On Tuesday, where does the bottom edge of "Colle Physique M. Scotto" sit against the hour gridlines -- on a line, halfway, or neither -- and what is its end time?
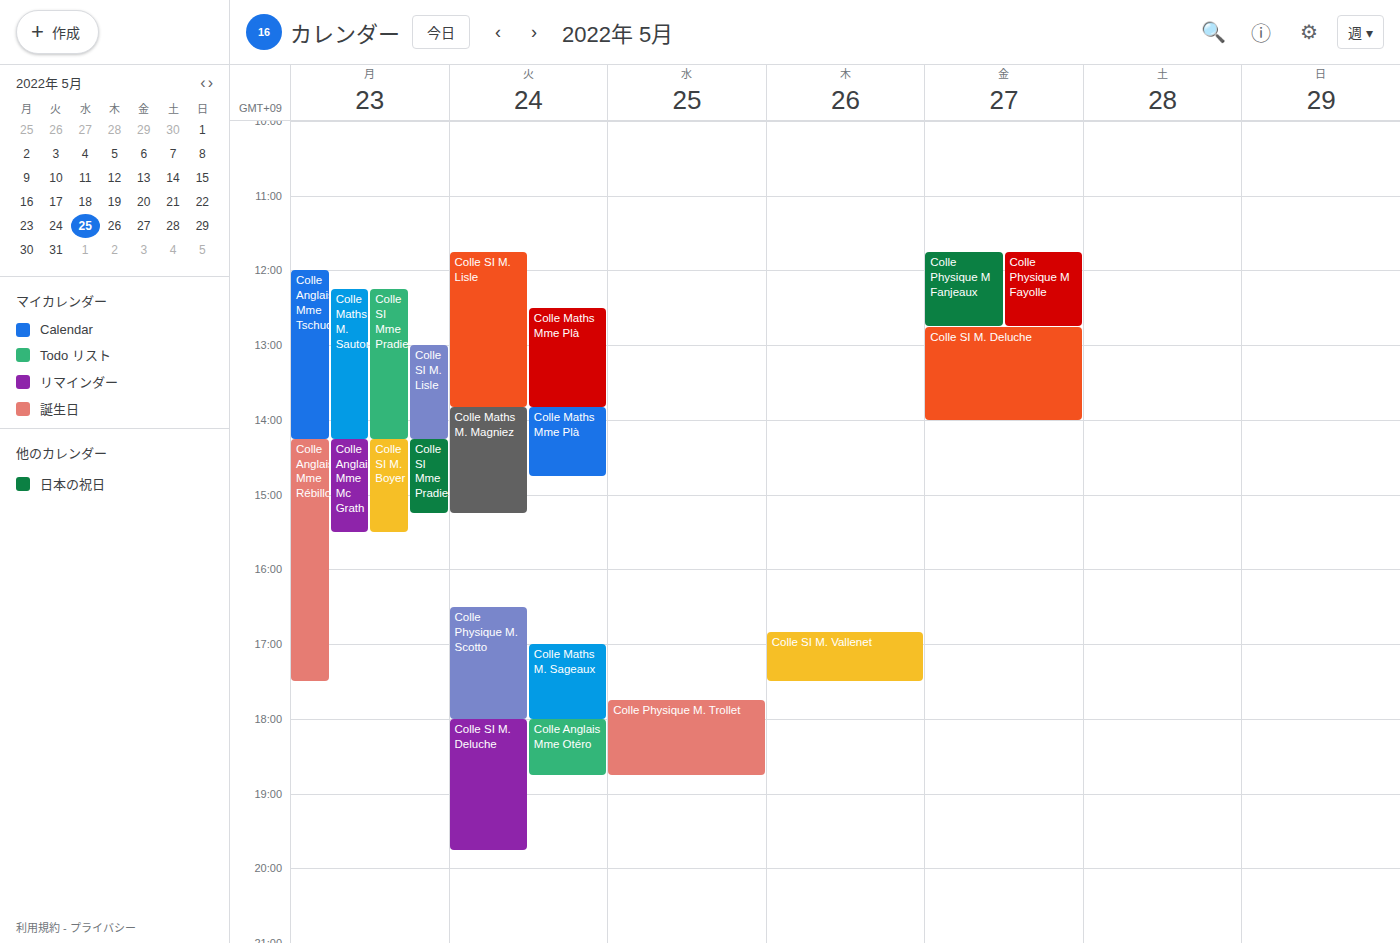
6:00 PM -- exactly on the 6 PM line.